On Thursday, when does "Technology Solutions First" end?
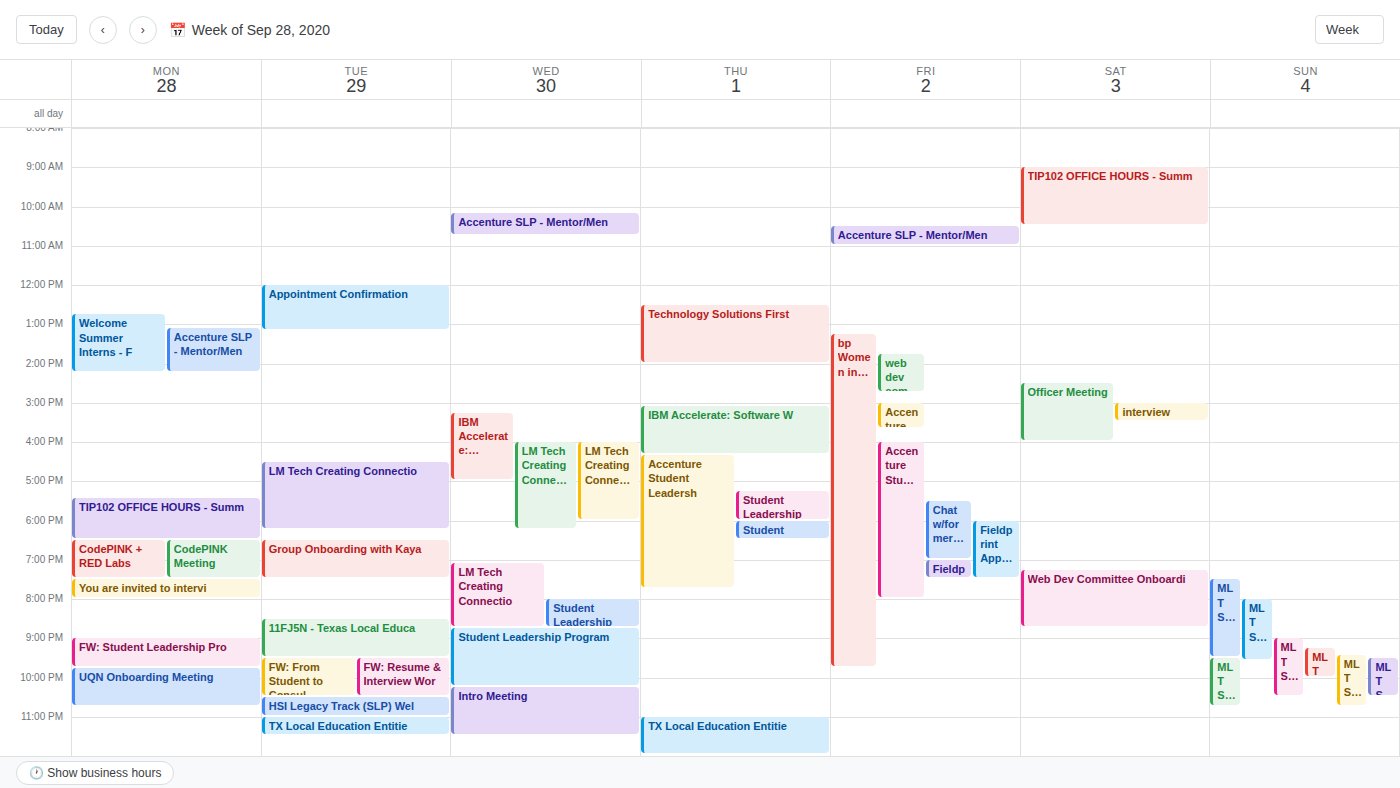
2:00 PM